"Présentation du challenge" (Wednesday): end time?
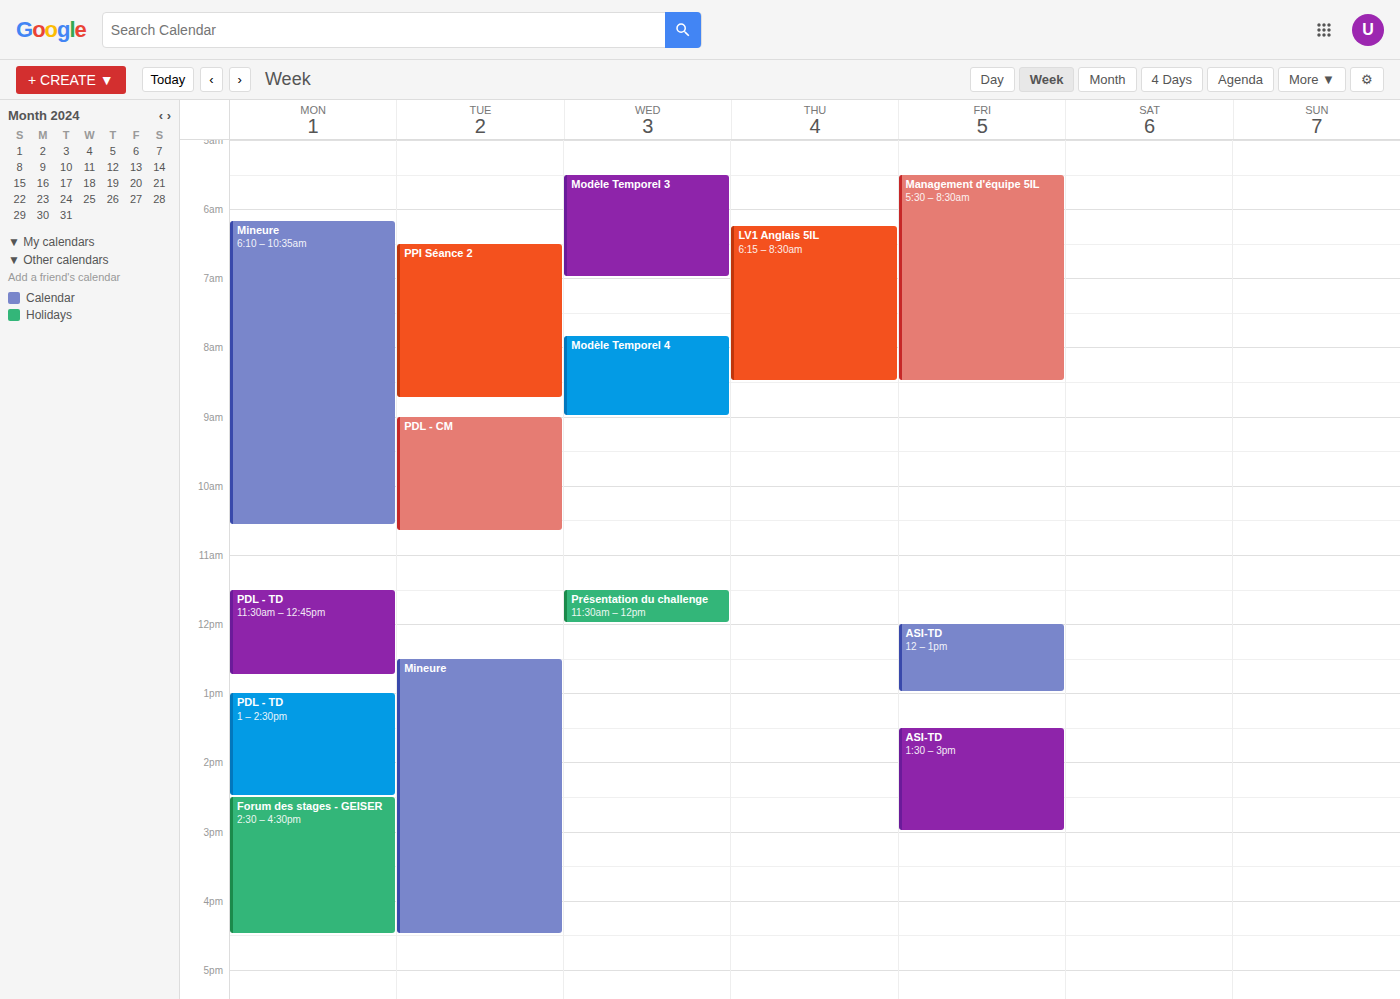
12:00 PM